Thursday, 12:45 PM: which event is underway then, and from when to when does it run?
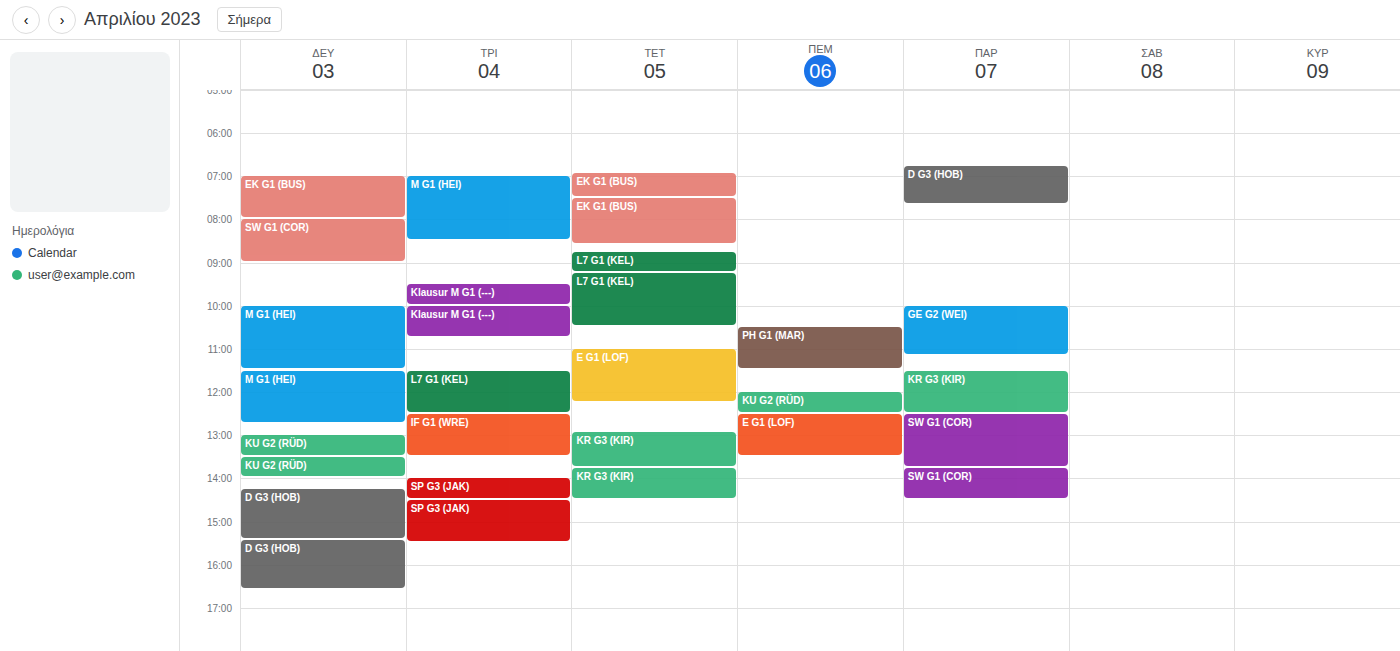
"E G1 (LOF)", 12:30 PM to 1:30 PM